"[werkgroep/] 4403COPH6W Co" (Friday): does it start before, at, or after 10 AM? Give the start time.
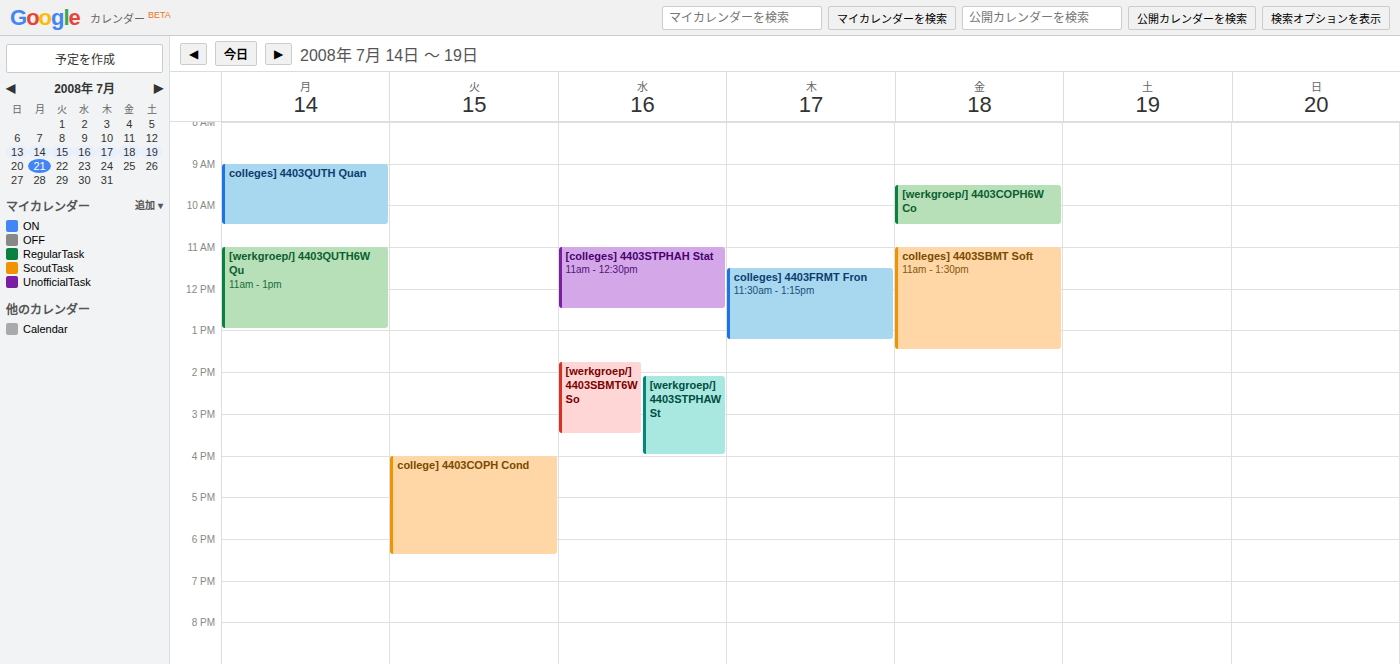
9:30 AM -- before 10 AM, 30 minutes above the 10 AM line.